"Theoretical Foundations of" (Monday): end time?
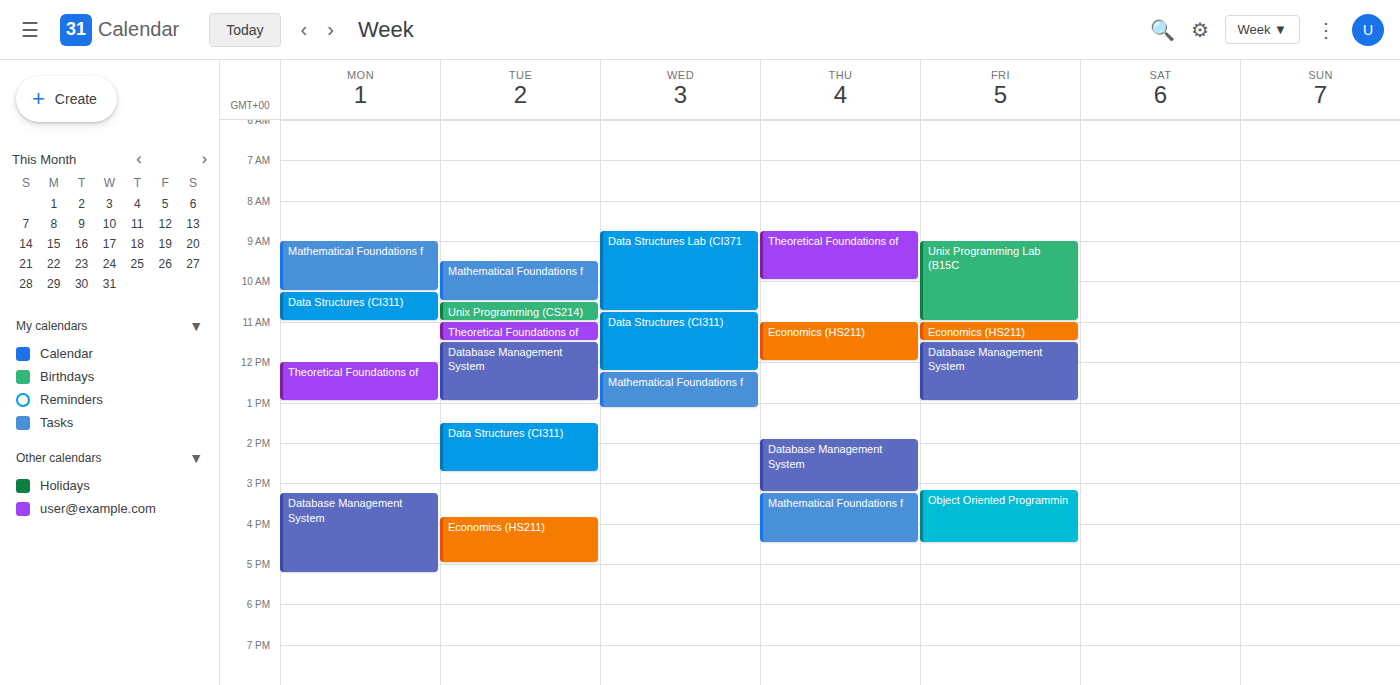
13:00